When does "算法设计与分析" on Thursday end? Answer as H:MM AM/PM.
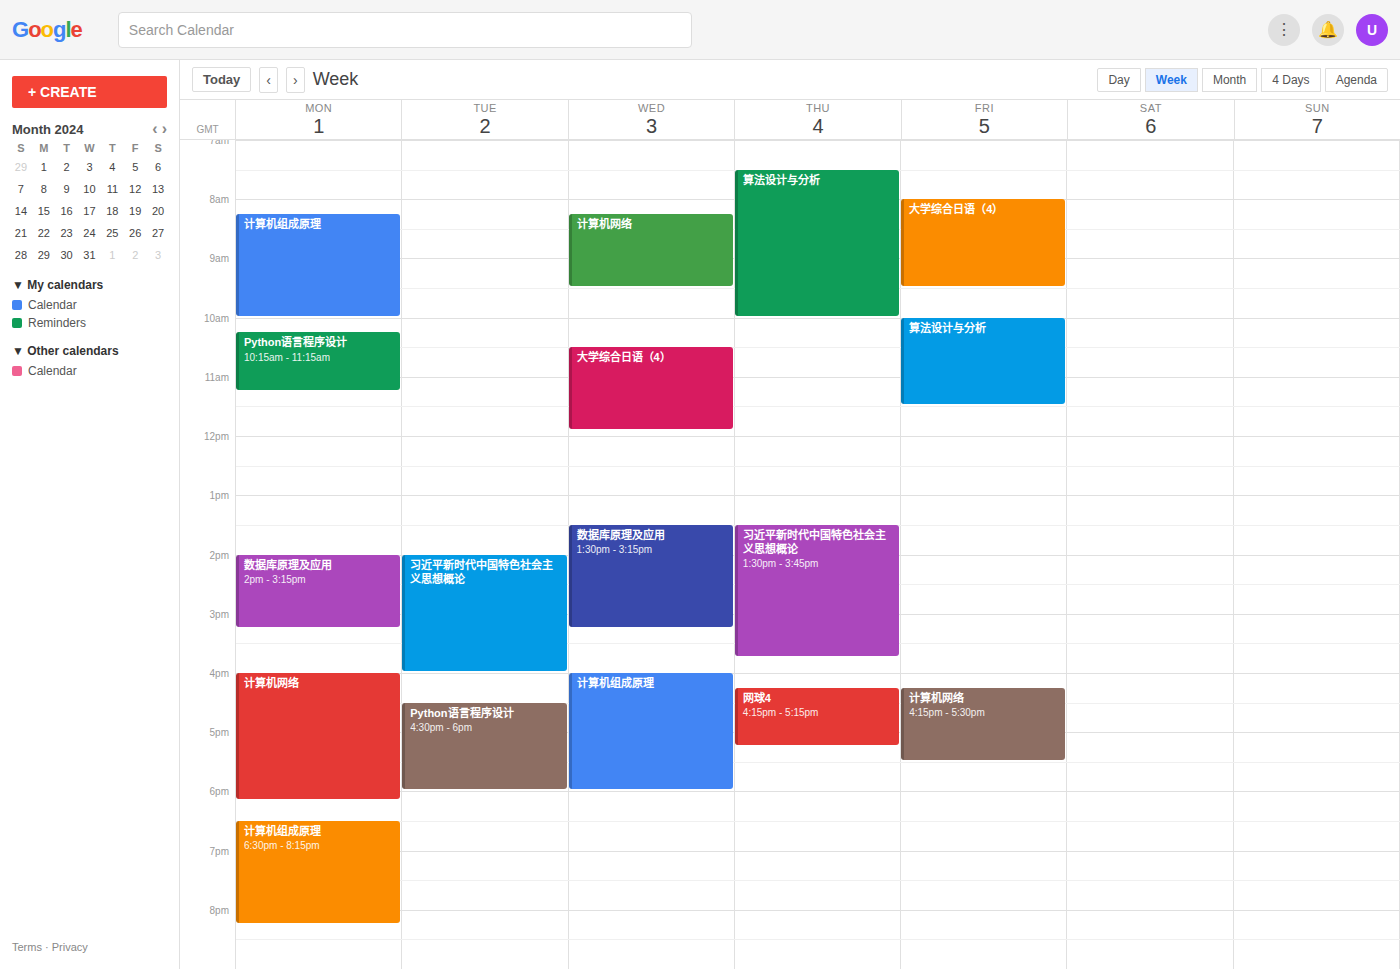
10:00 AM